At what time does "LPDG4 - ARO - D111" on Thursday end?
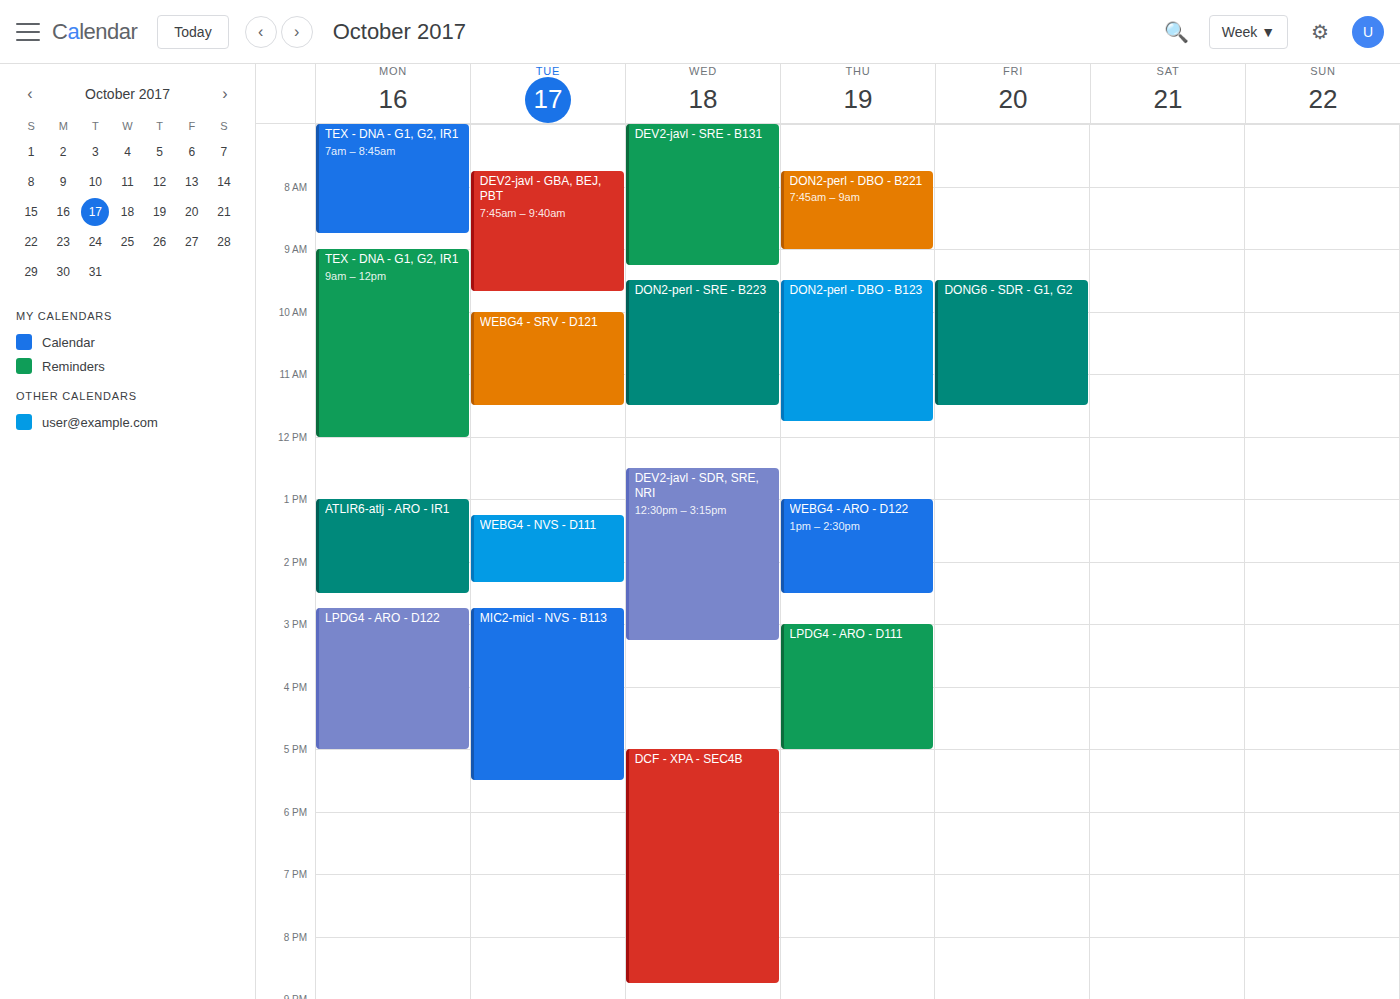
5:00 PM